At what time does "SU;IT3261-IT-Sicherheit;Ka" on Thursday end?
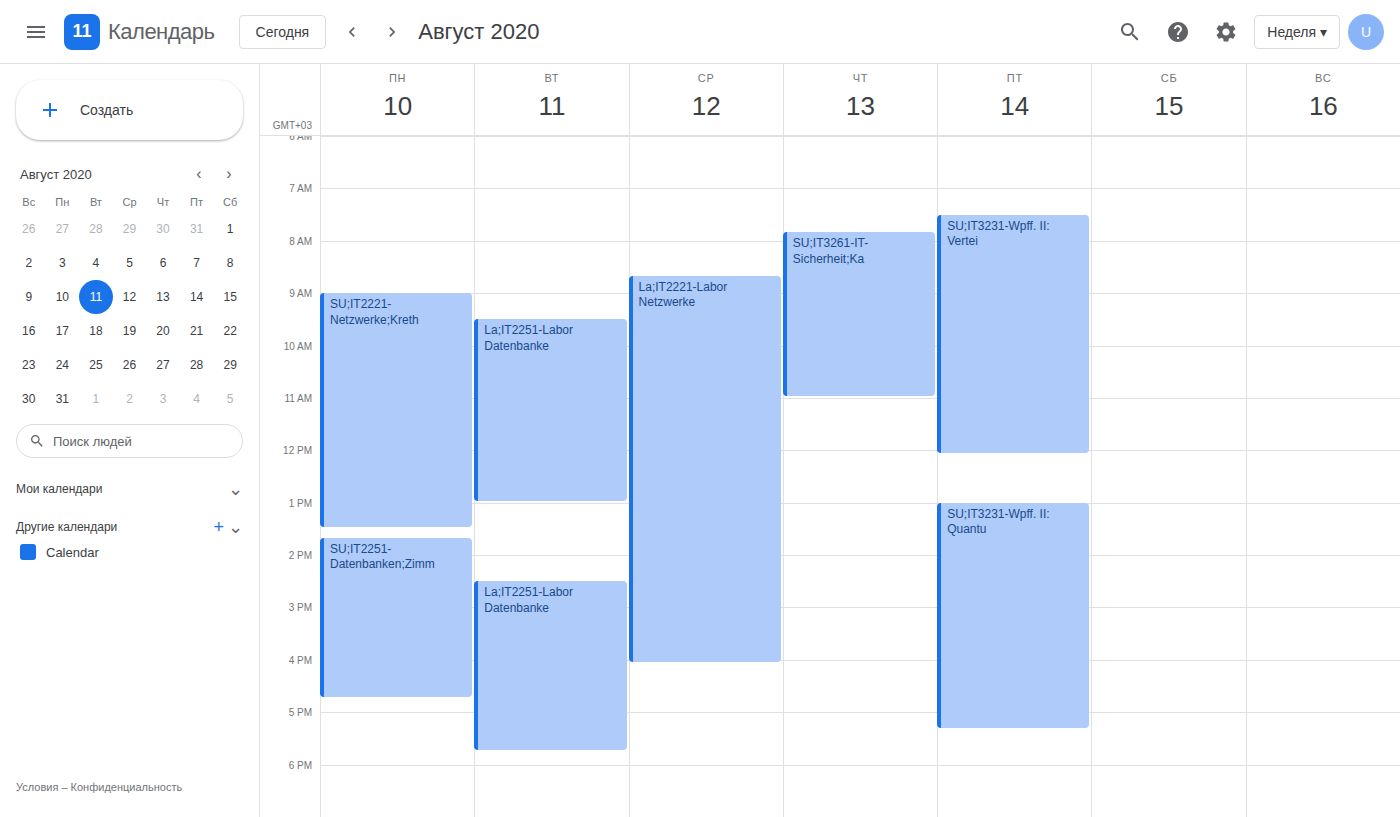
11:00 AM